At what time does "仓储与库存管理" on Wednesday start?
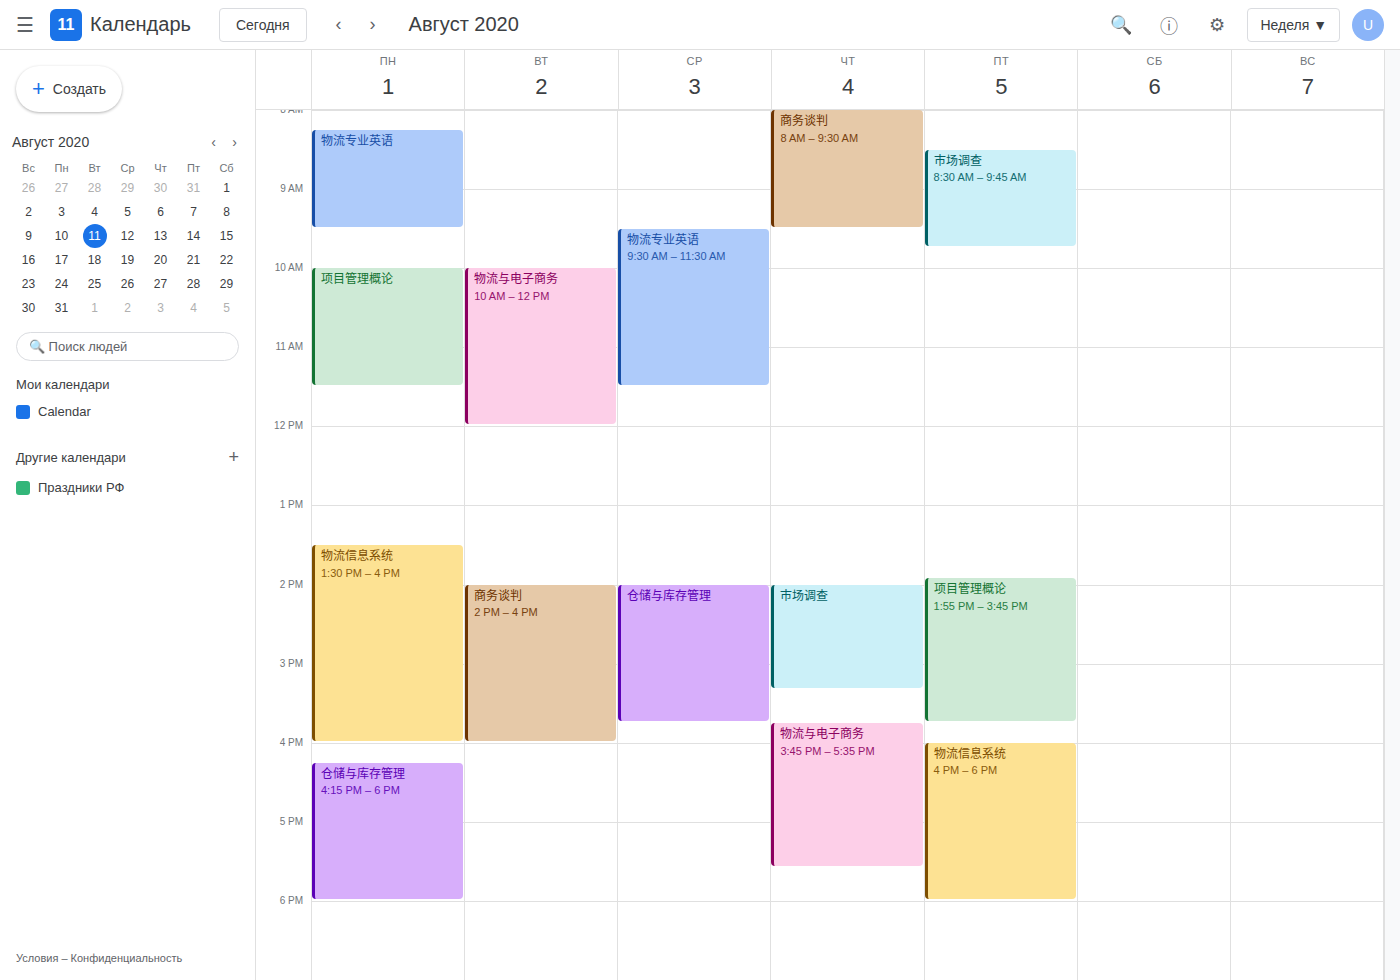
2:00 PM